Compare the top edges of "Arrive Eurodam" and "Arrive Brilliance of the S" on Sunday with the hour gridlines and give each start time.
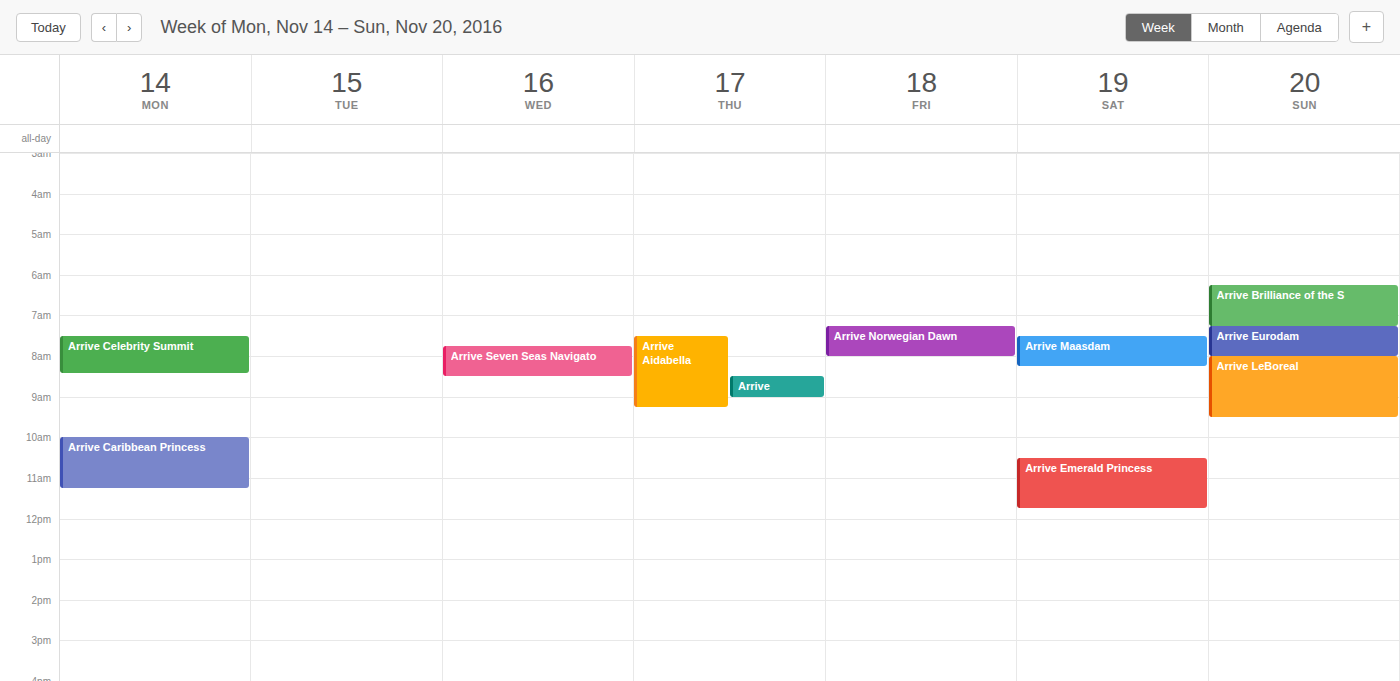
"Arrive Eurodam": 7:15 AM, neither: a quarter of the way from the 7 AM line to the 8 AM line. "Arrive Brilliance of the S": 6:15 AM, neither: a quarter of the way from the 6 AM line to the 7 AM line.